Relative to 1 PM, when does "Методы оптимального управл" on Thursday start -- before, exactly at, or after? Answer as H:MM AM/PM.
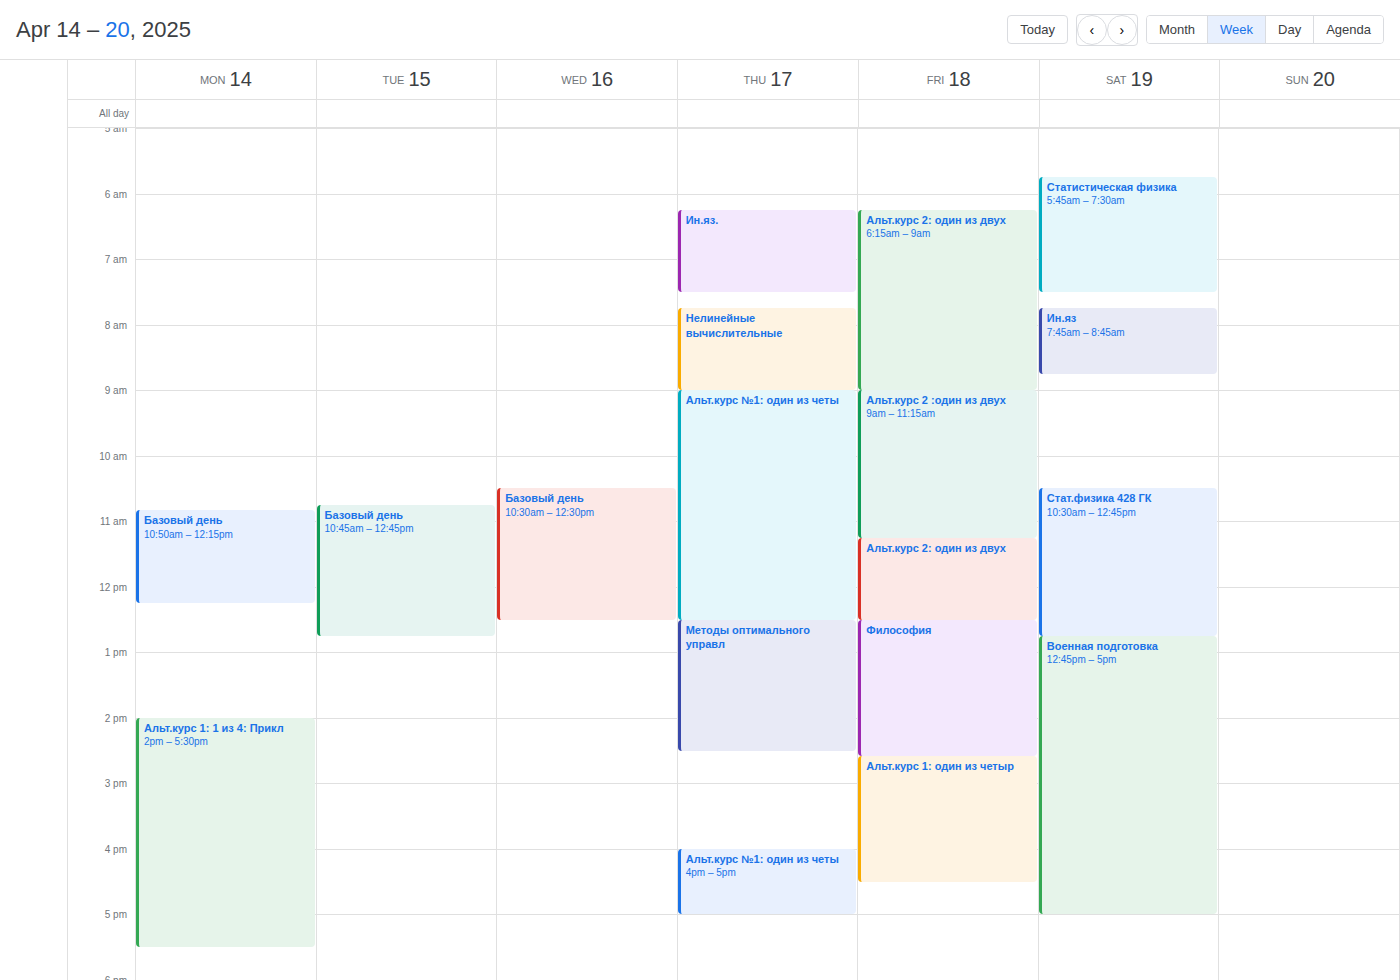
12:30 PM -- before 1 PM, 30 minutes above the 1 PM line.